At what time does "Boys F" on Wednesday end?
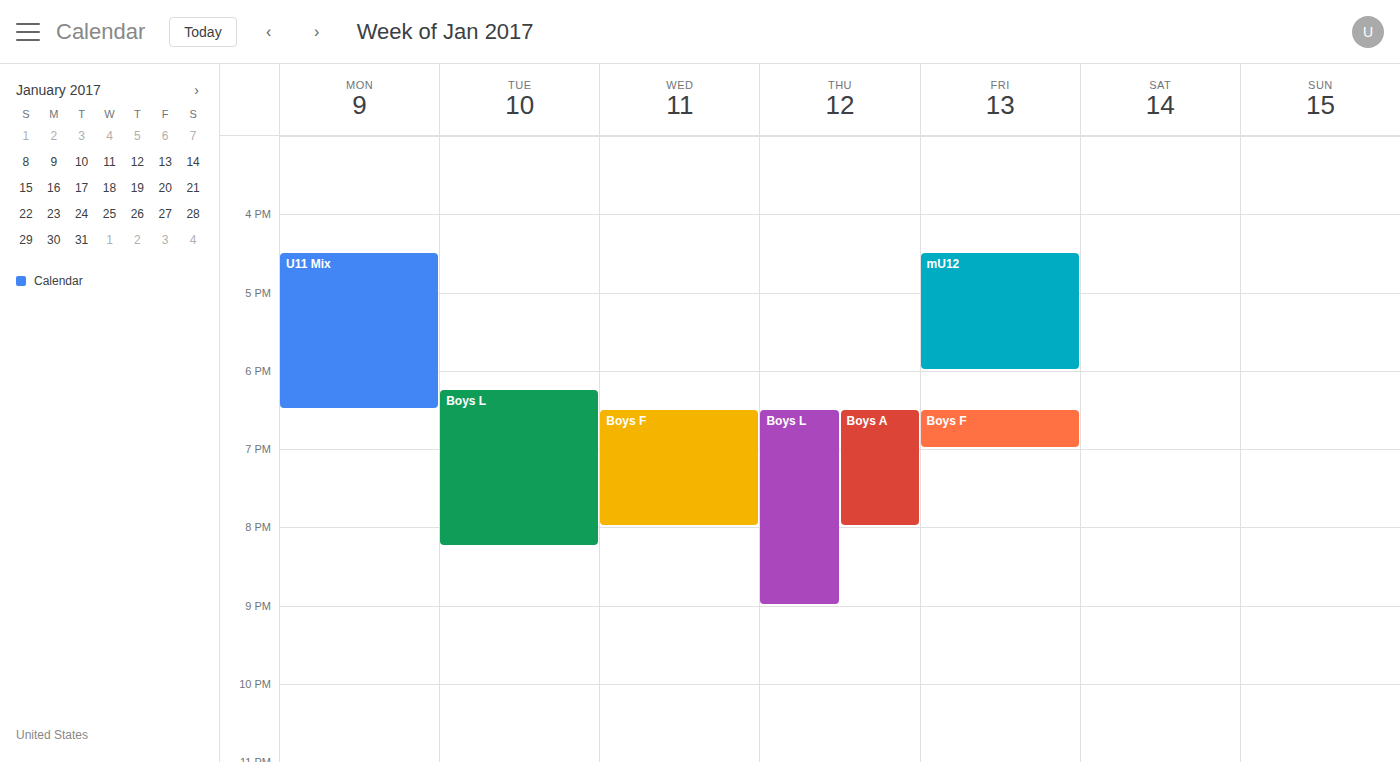
8:00 PM